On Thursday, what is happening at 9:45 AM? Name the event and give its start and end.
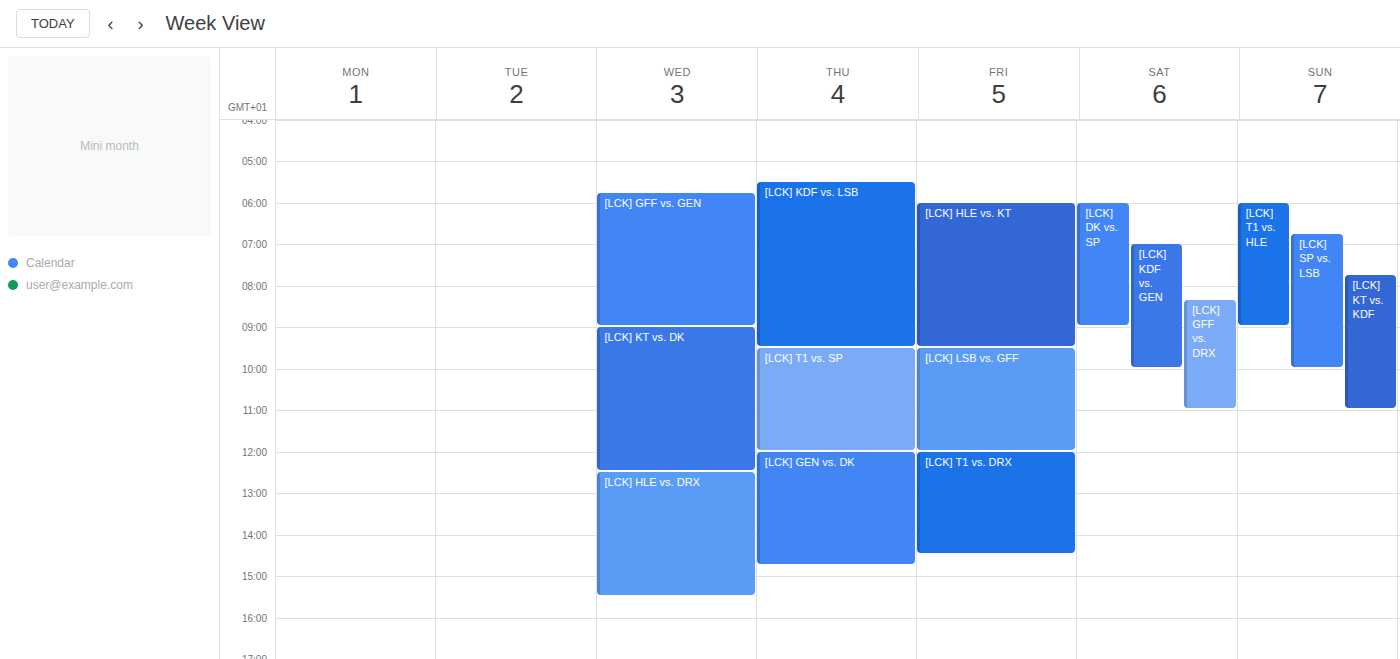
"[LCK] T1 vs. SP", 9:30 AM to 12:00 PM